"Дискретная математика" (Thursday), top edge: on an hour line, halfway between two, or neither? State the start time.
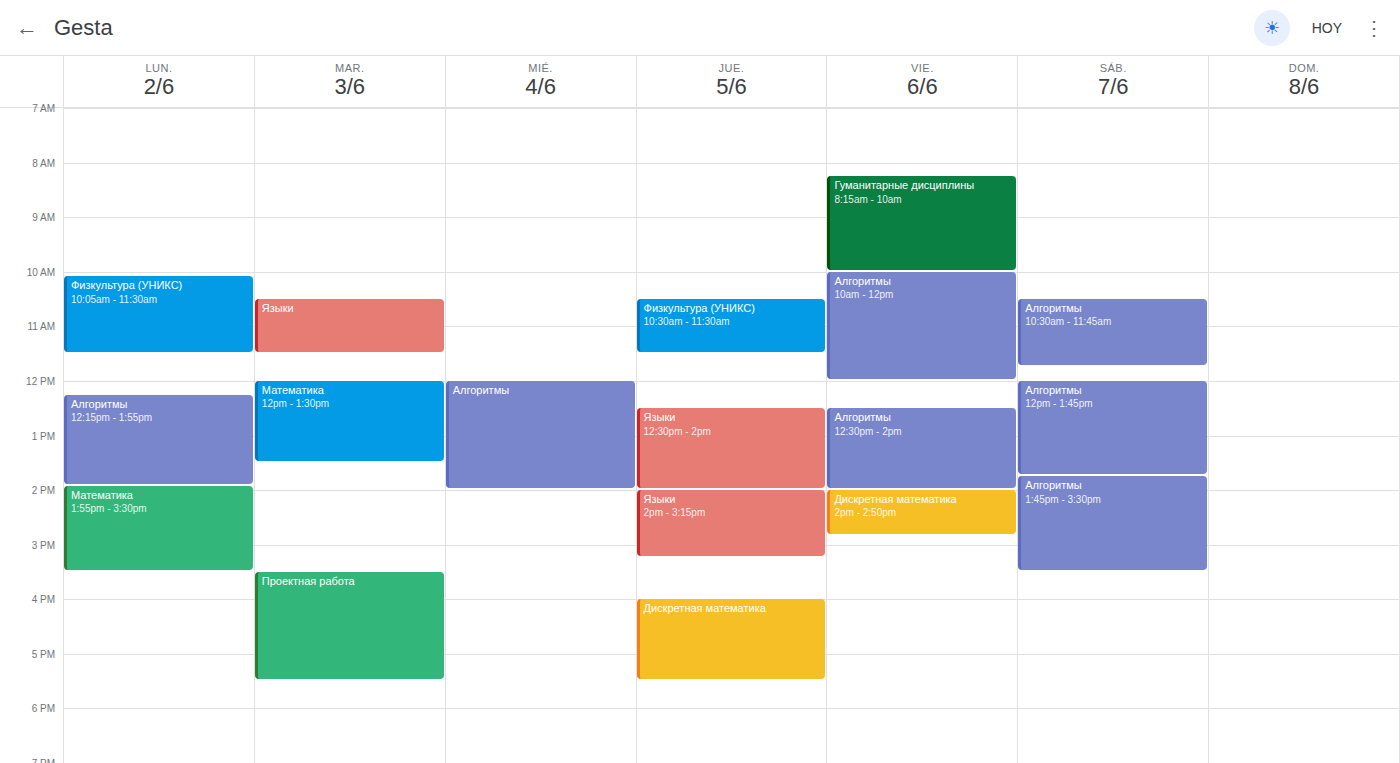
4:00 PM -- exactly on the 4 PM line.